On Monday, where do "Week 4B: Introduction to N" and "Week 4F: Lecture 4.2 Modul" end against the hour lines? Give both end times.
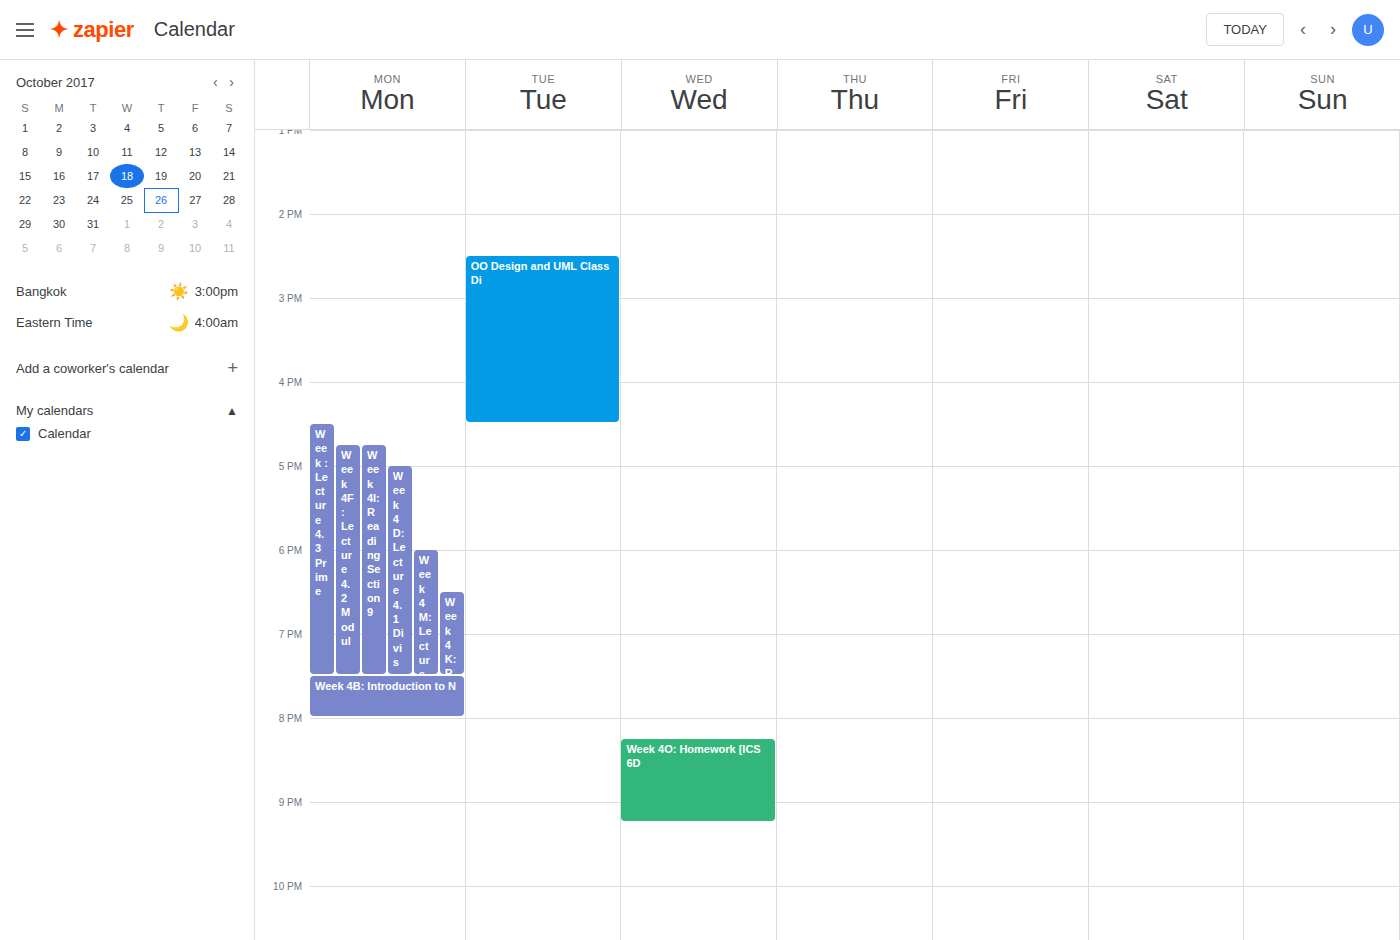
"Week 4B: Introduction to N": 8:00 PM, exactly on the 8 PM line. "Week 4F: Lecture 4.2 Modul": 7:30 PM, halfway between the 7 PM and 8 PM lines.